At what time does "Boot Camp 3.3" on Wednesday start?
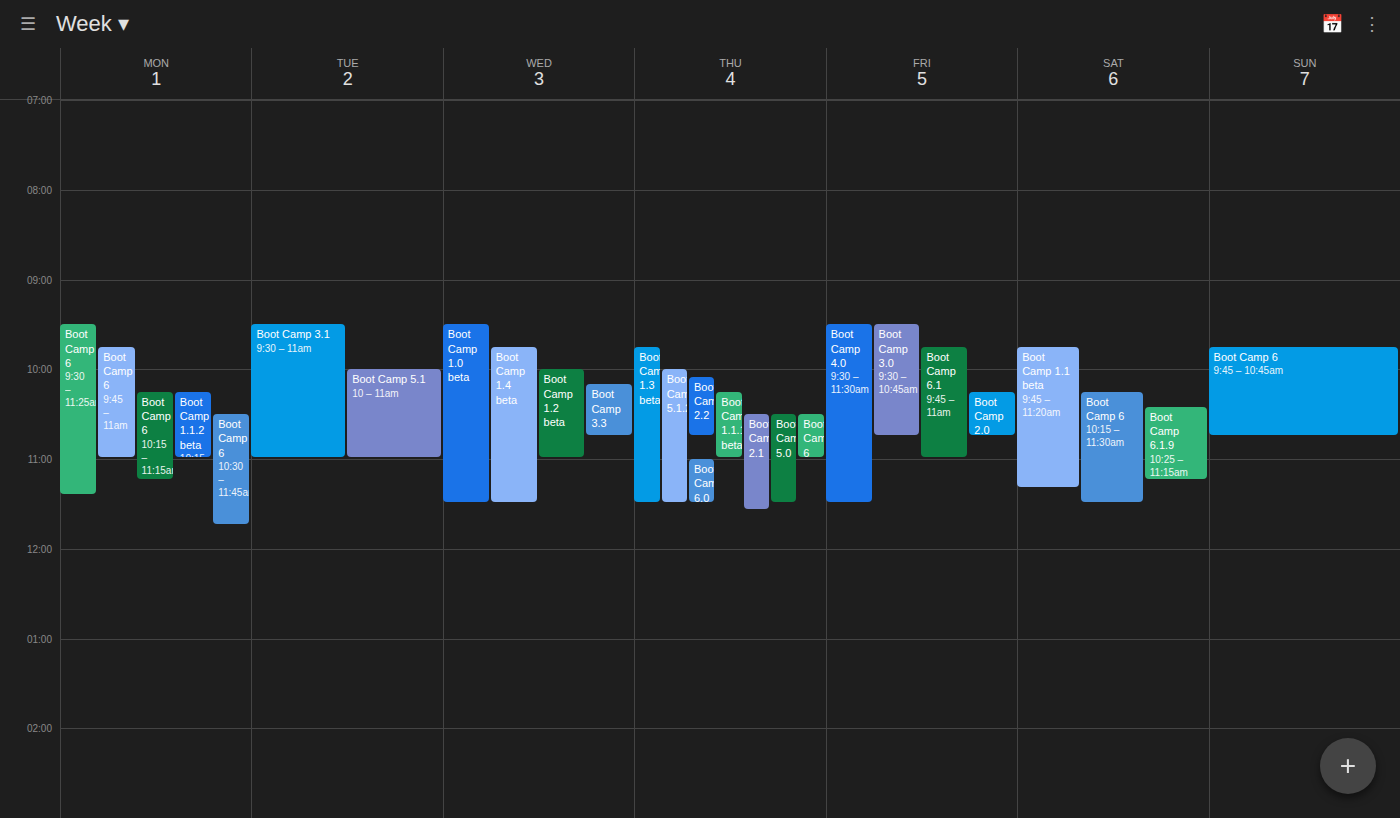
10:10 AM